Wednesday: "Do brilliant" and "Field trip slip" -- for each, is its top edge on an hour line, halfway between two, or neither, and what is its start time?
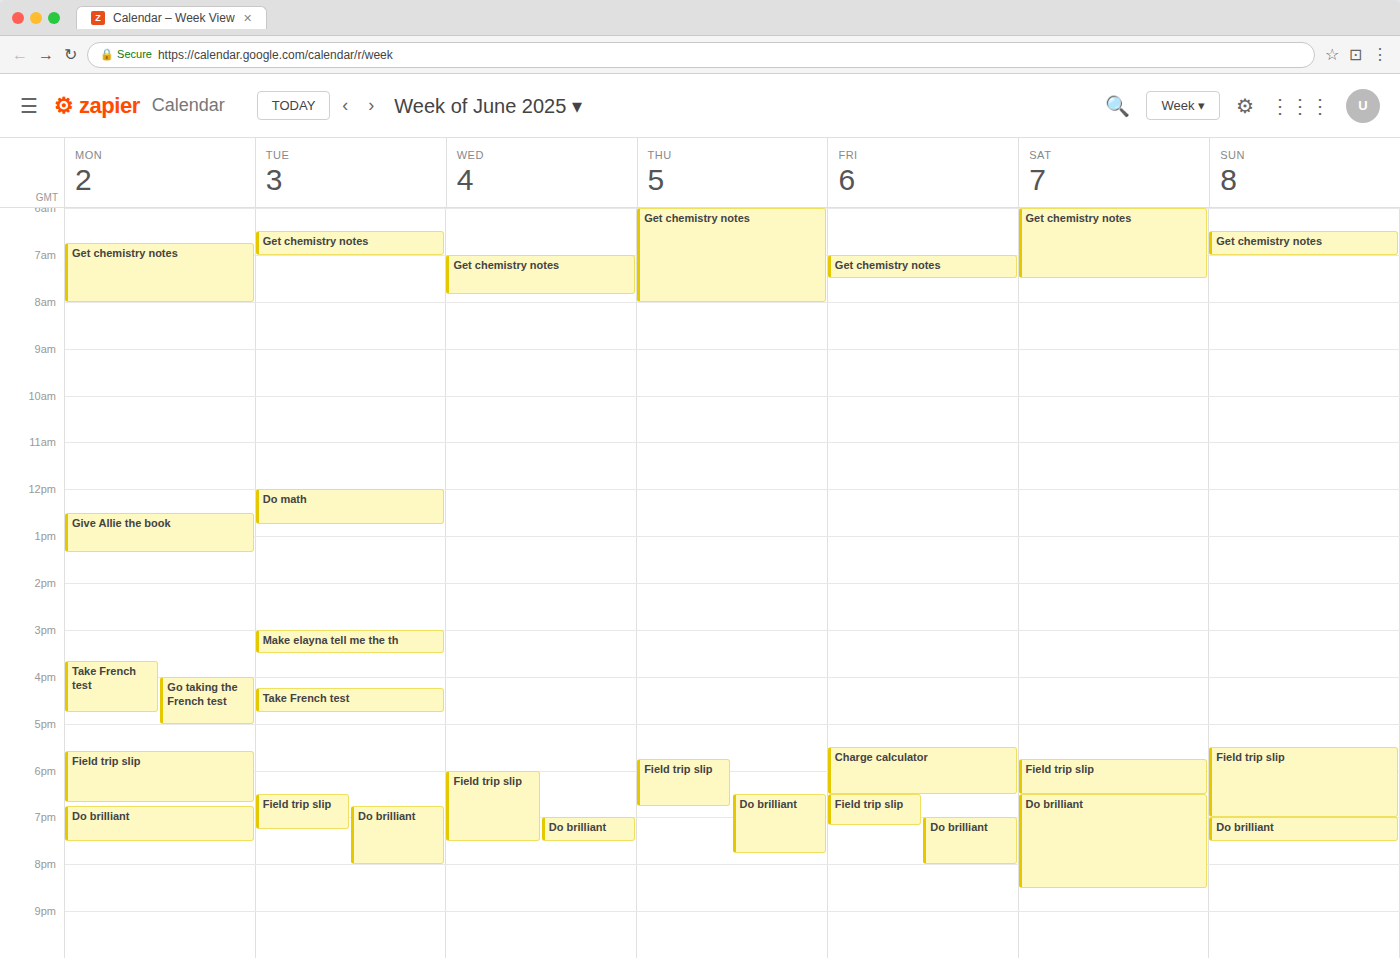
"Do brilliant": 7:00 PM, exactly on the 7 PM line. "Field trip slip": 6:00 PM, exactly on the 6 PM line.